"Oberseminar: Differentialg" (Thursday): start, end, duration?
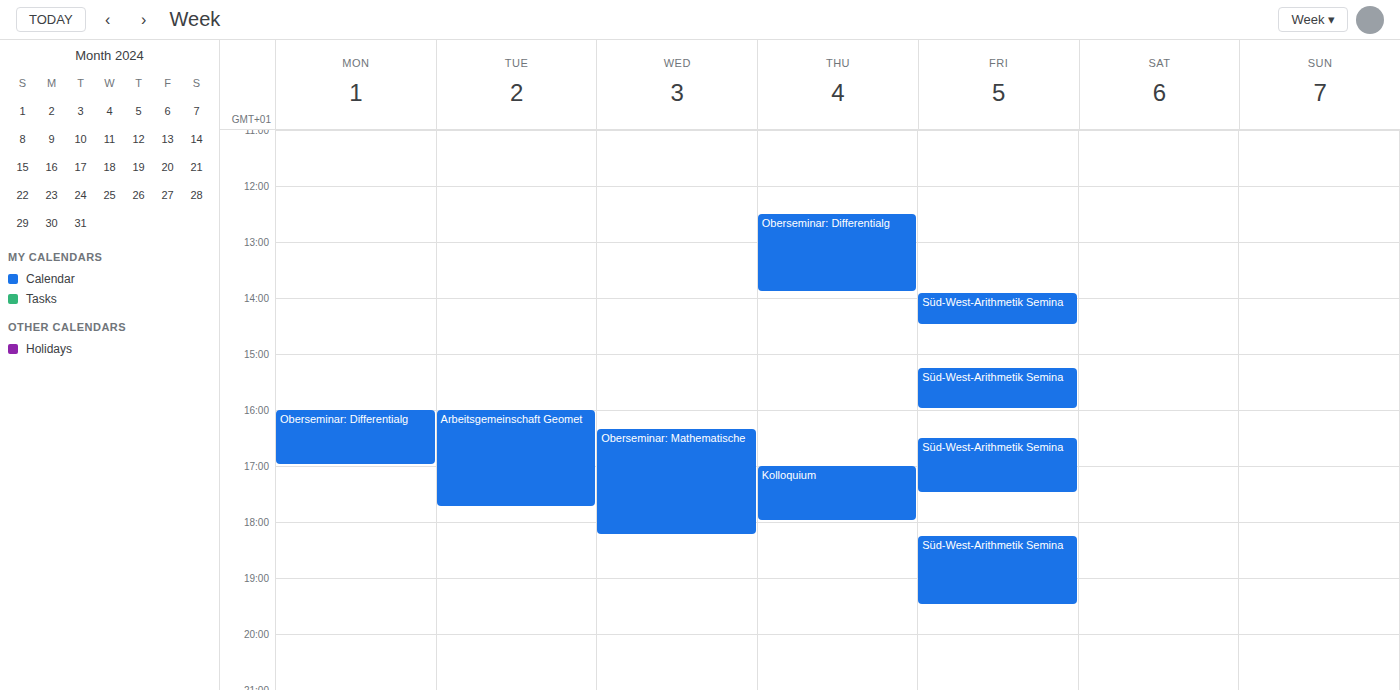
12:30 PM to 1:55 PM, 1 hour 25 minutes